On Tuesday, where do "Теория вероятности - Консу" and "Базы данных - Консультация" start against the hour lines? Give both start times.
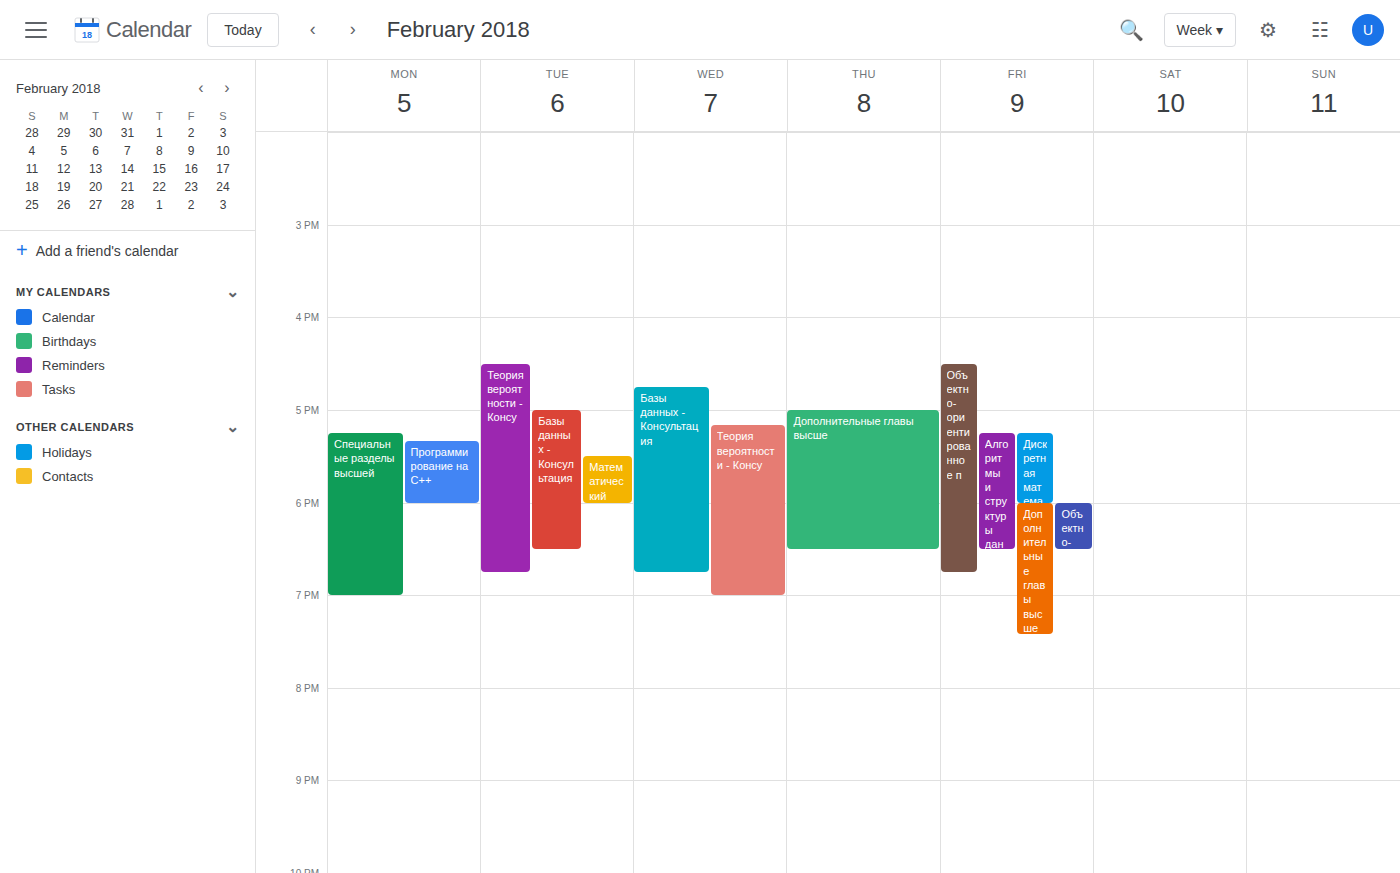
"Теория вероятности - Консу": 16:30, halfway between the 16:00 and 17:00 lines. "Базы данных - Консультация": 17:00, exactly on the 17:00 line.